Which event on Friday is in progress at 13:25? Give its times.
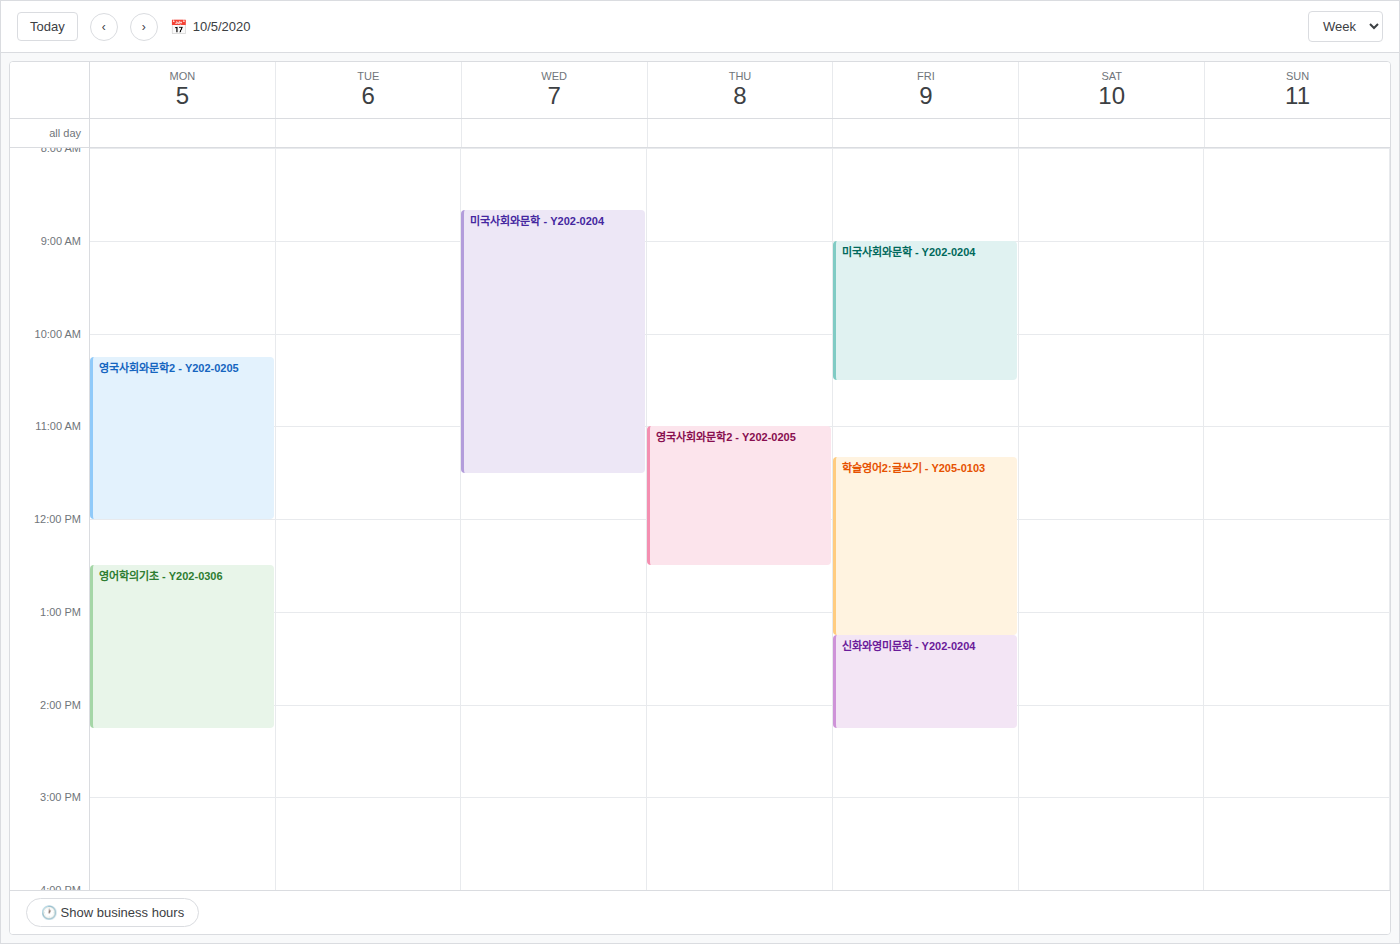
"신화와영미문화 - Y202-0204", 13:15 to 14:15